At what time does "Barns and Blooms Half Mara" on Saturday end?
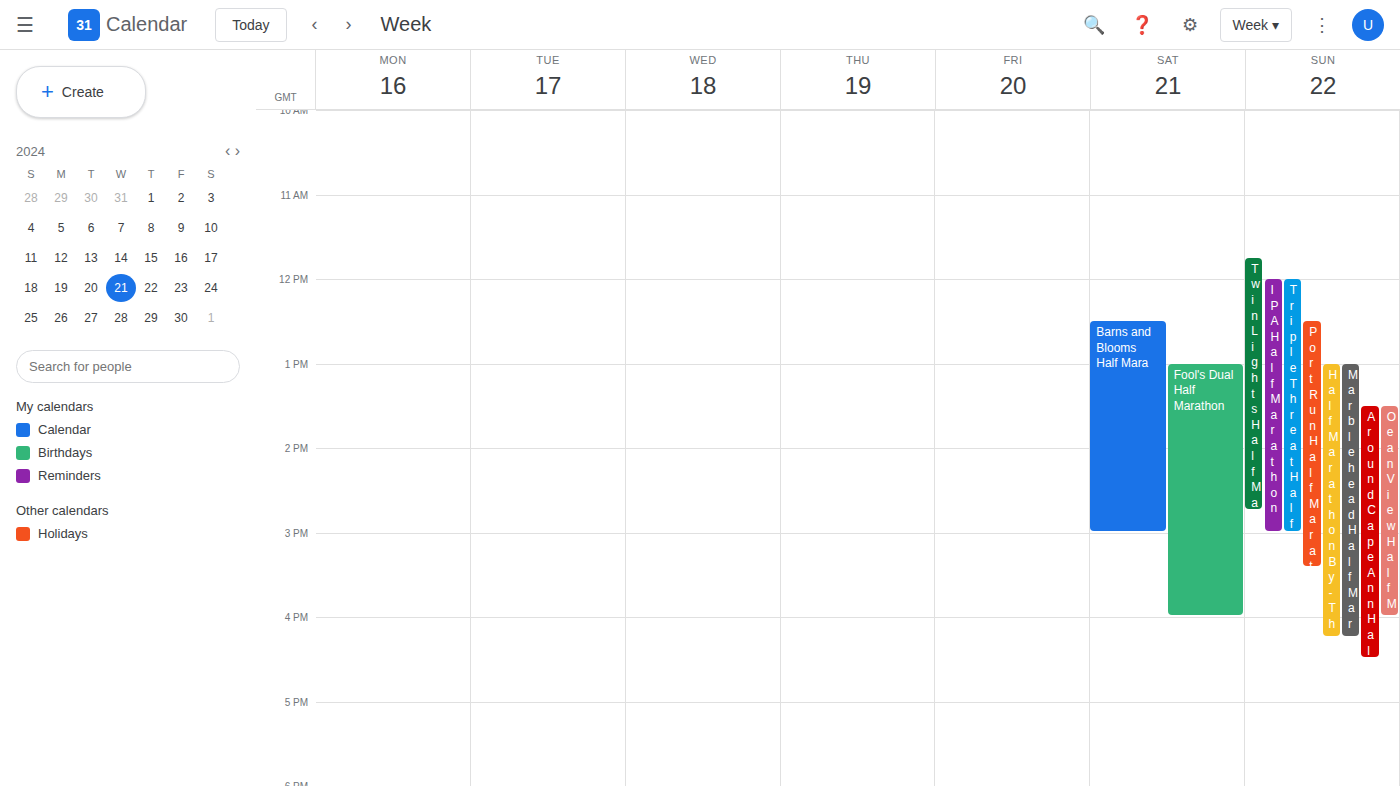
3:00 PM